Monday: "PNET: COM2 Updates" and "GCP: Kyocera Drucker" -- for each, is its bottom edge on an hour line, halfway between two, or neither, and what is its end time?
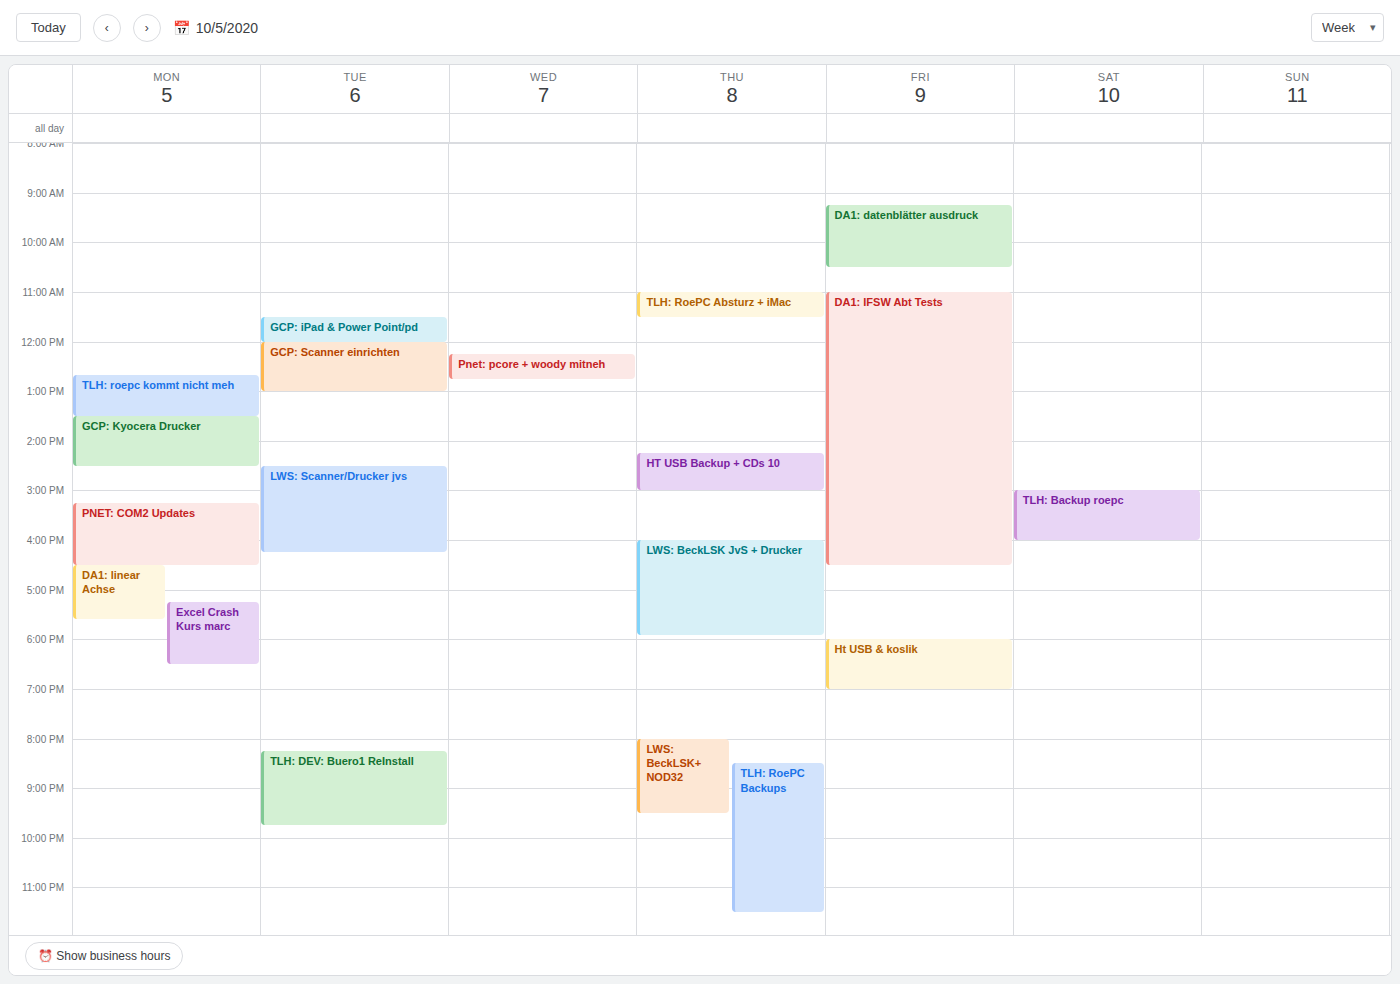
"PNET: COM2 Updates": 16:30, halfway between the 16:00 and 17:00 lines. "GCP: Kyocera Drucker": 14:30, halfway between the 14:00 and 15:00 lines.